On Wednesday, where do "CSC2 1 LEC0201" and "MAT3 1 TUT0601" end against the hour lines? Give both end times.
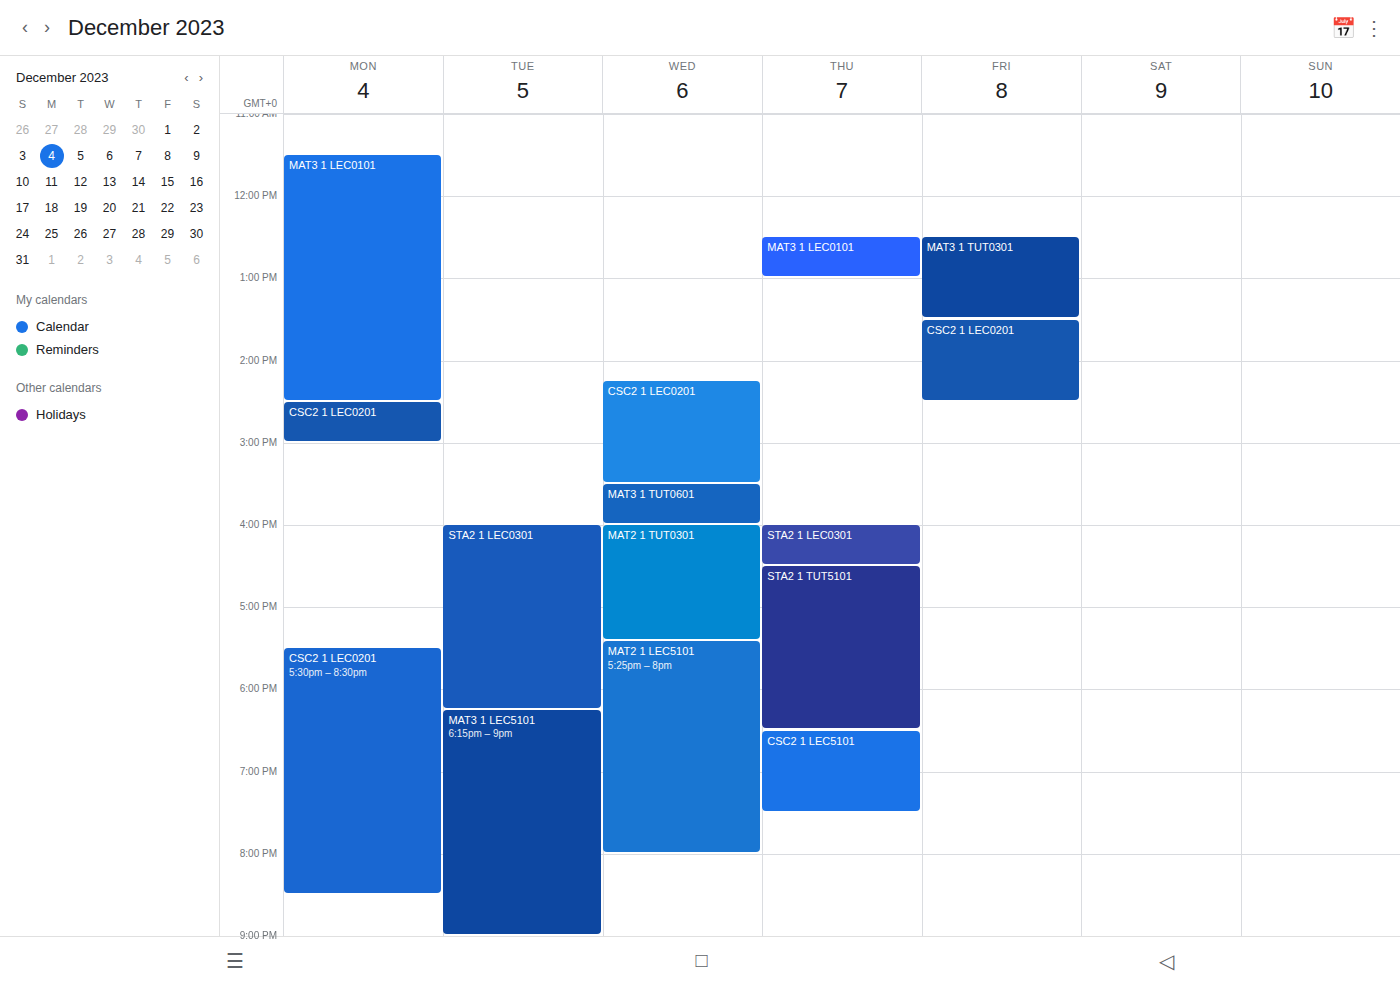
"CSC2 1 LEC0201": 3:30 PM, halfway between the 3 PM and 4 PM lines. "MAT3 1 TUT0601": 4:00 PM, exactly on the 4 PM line.